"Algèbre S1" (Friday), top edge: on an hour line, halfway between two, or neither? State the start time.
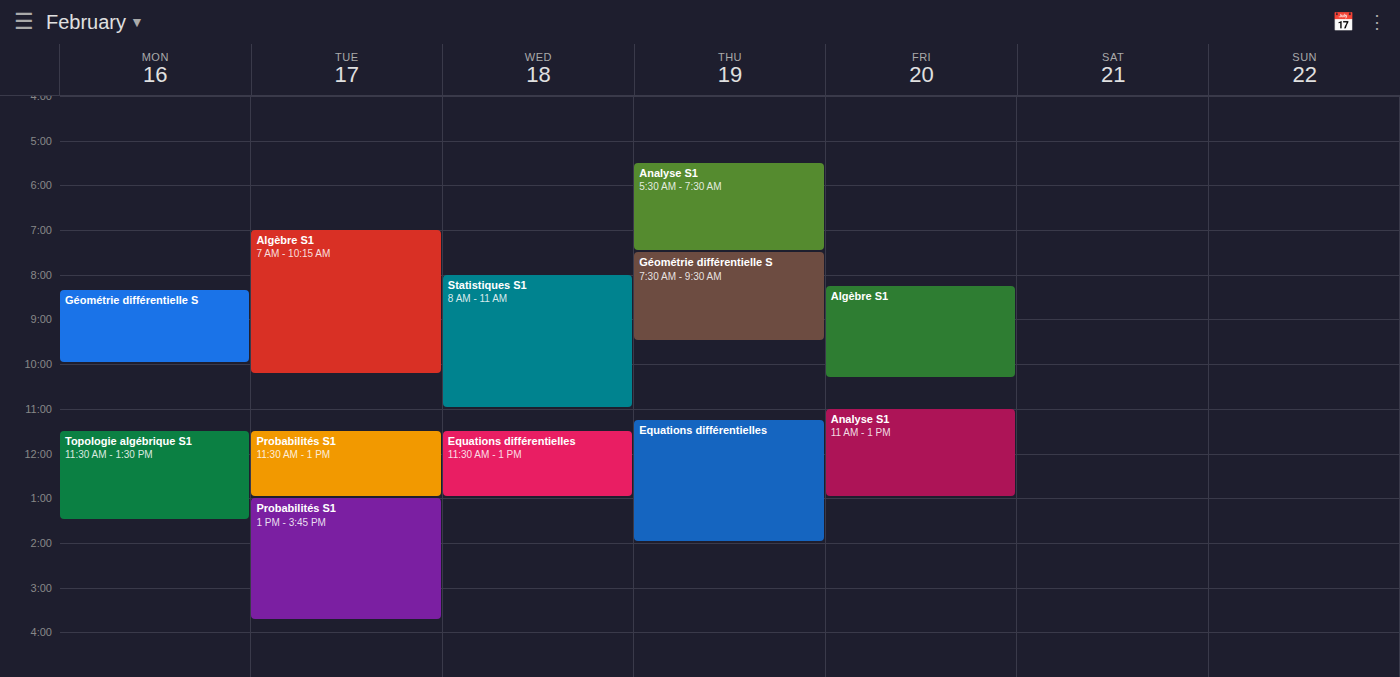
08:15 -- neither: a quarter of the way from the 08:00 line to the 09:00 line.